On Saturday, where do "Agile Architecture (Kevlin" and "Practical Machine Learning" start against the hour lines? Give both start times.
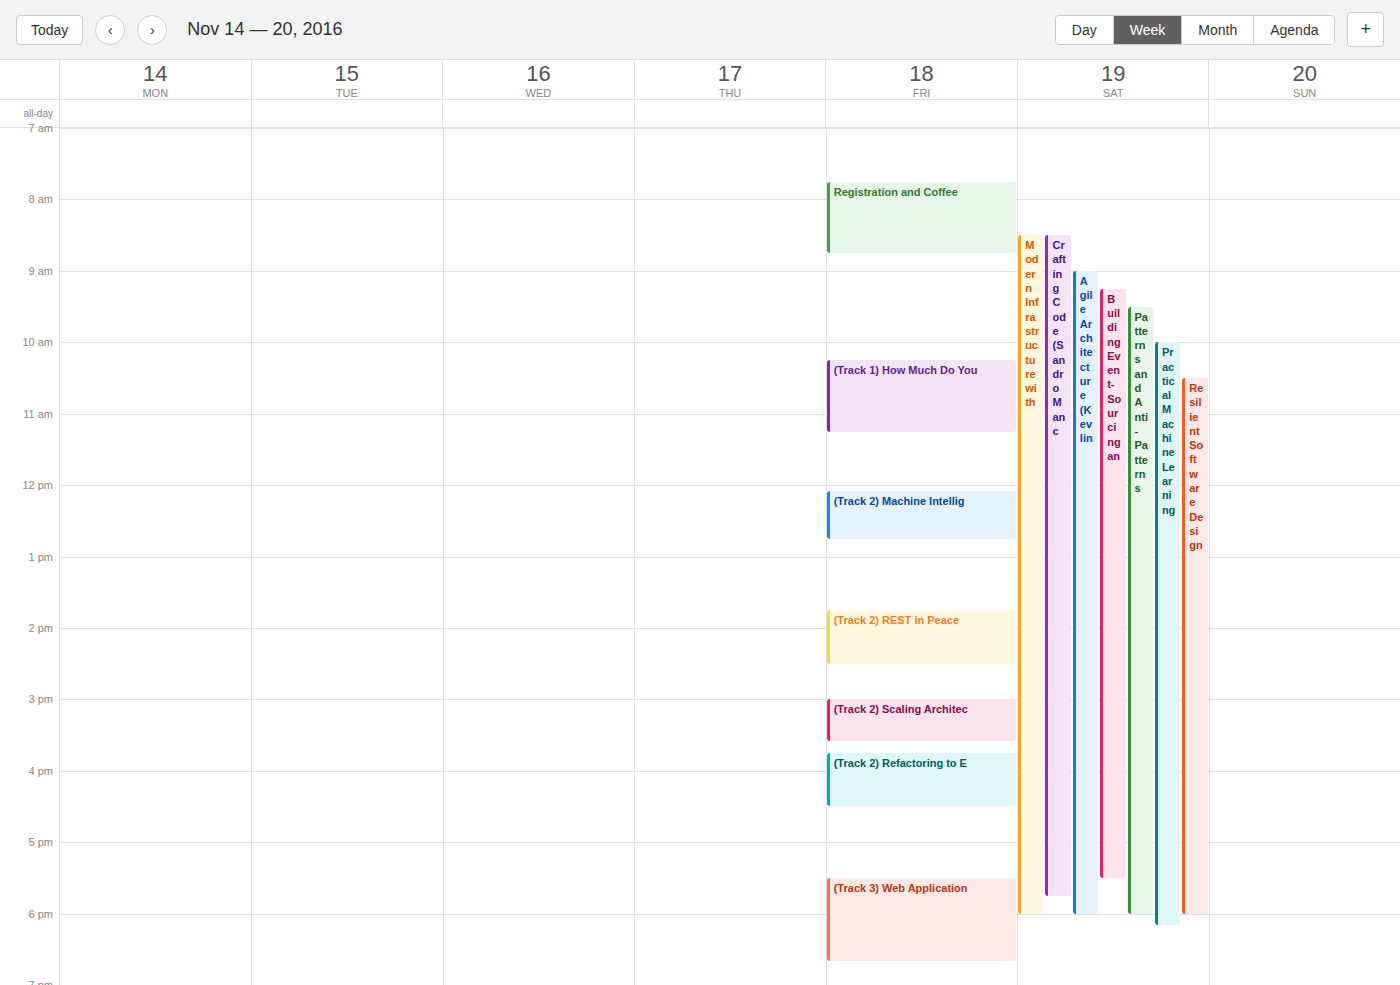
"Agile Architecture (Kevlin": 9:00 AM, exactly on the 9 AM line. "Practical Machine Learning": 10:00 AM, exactly on the 10 AM line.